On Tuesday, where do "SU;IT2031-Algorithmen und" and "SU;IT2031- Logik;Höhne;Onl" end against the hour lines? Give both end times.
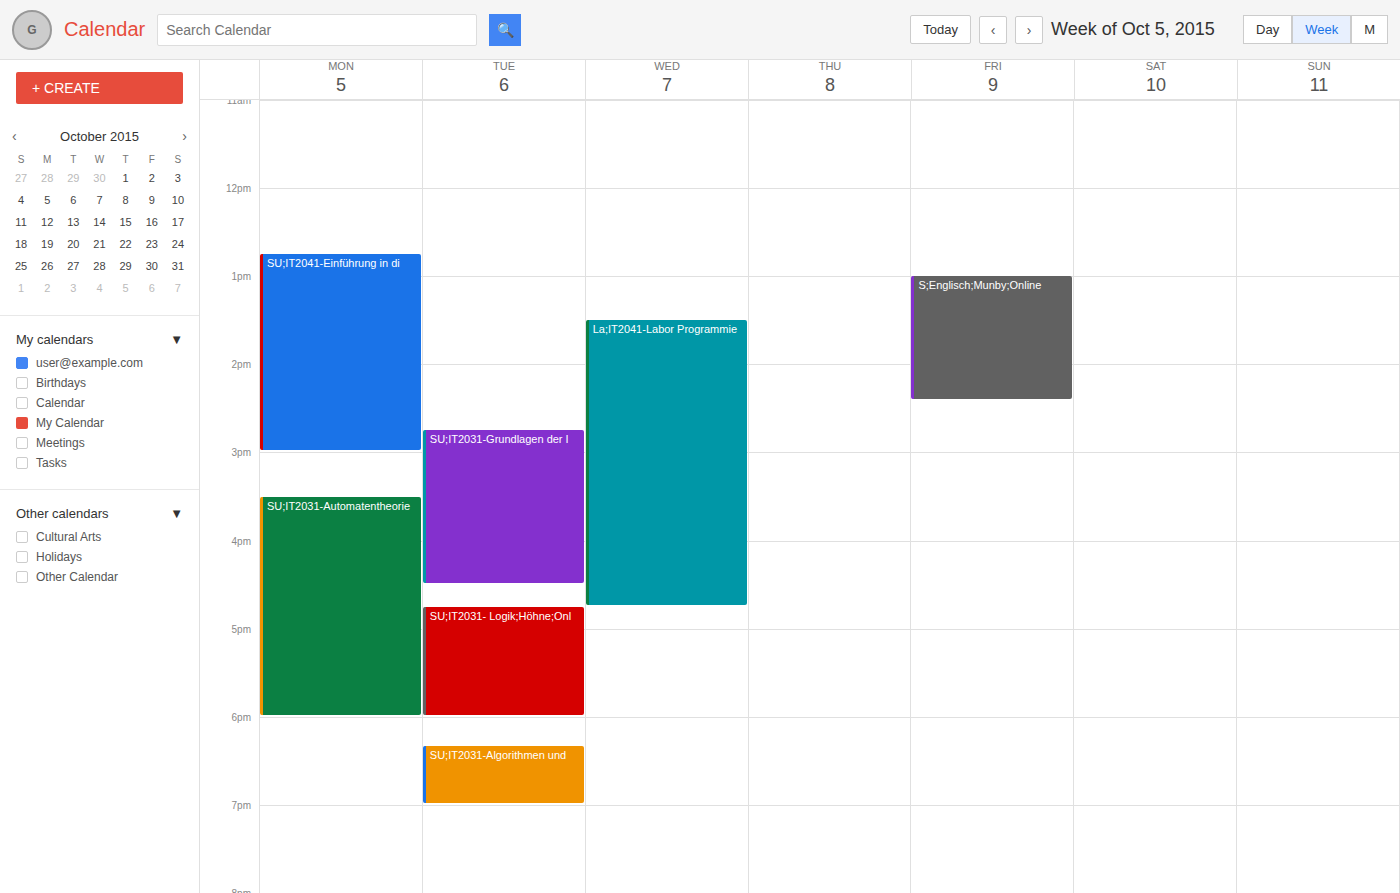
"SU;IT2031-Algorithmen und": 7:00 PM, exactly on the 7 PM line. "SU;IT2031- Logik;Höhne;Onl": 6:00 PM, exactly on the 6 PM line.